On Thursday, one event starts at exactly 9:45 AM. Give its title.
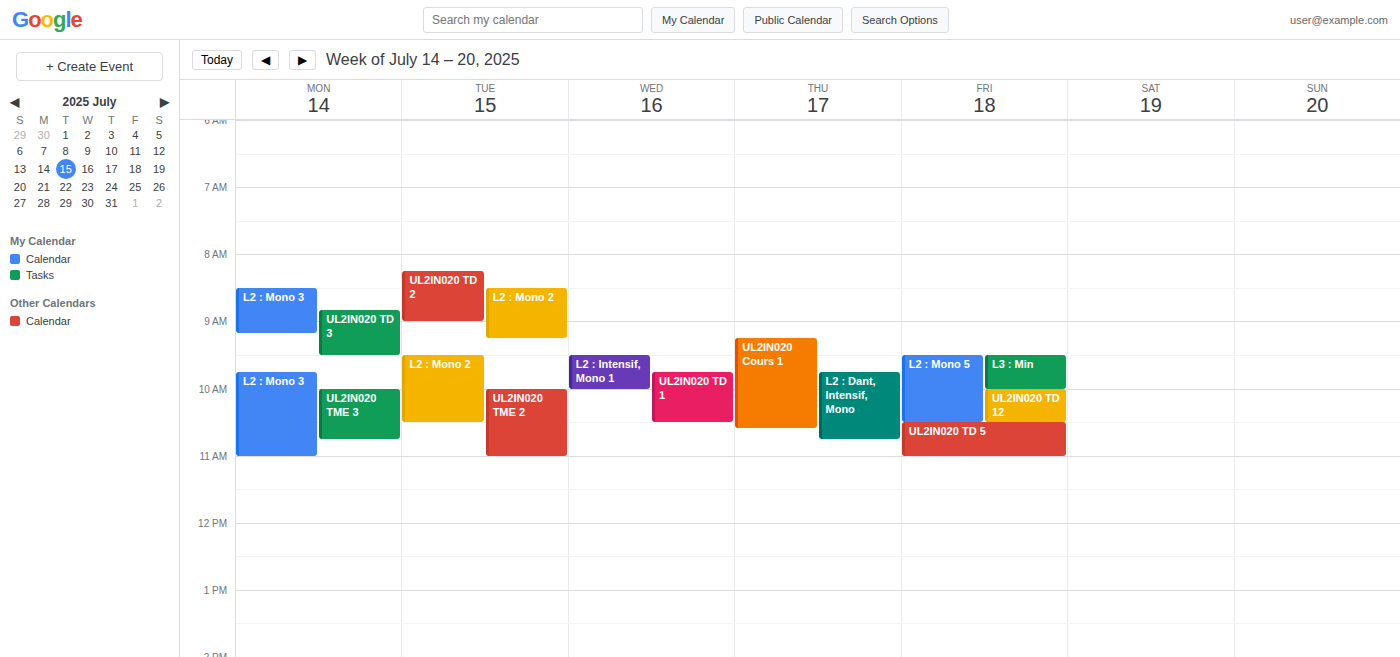
"L2 : Dant, Intensif, Mono"